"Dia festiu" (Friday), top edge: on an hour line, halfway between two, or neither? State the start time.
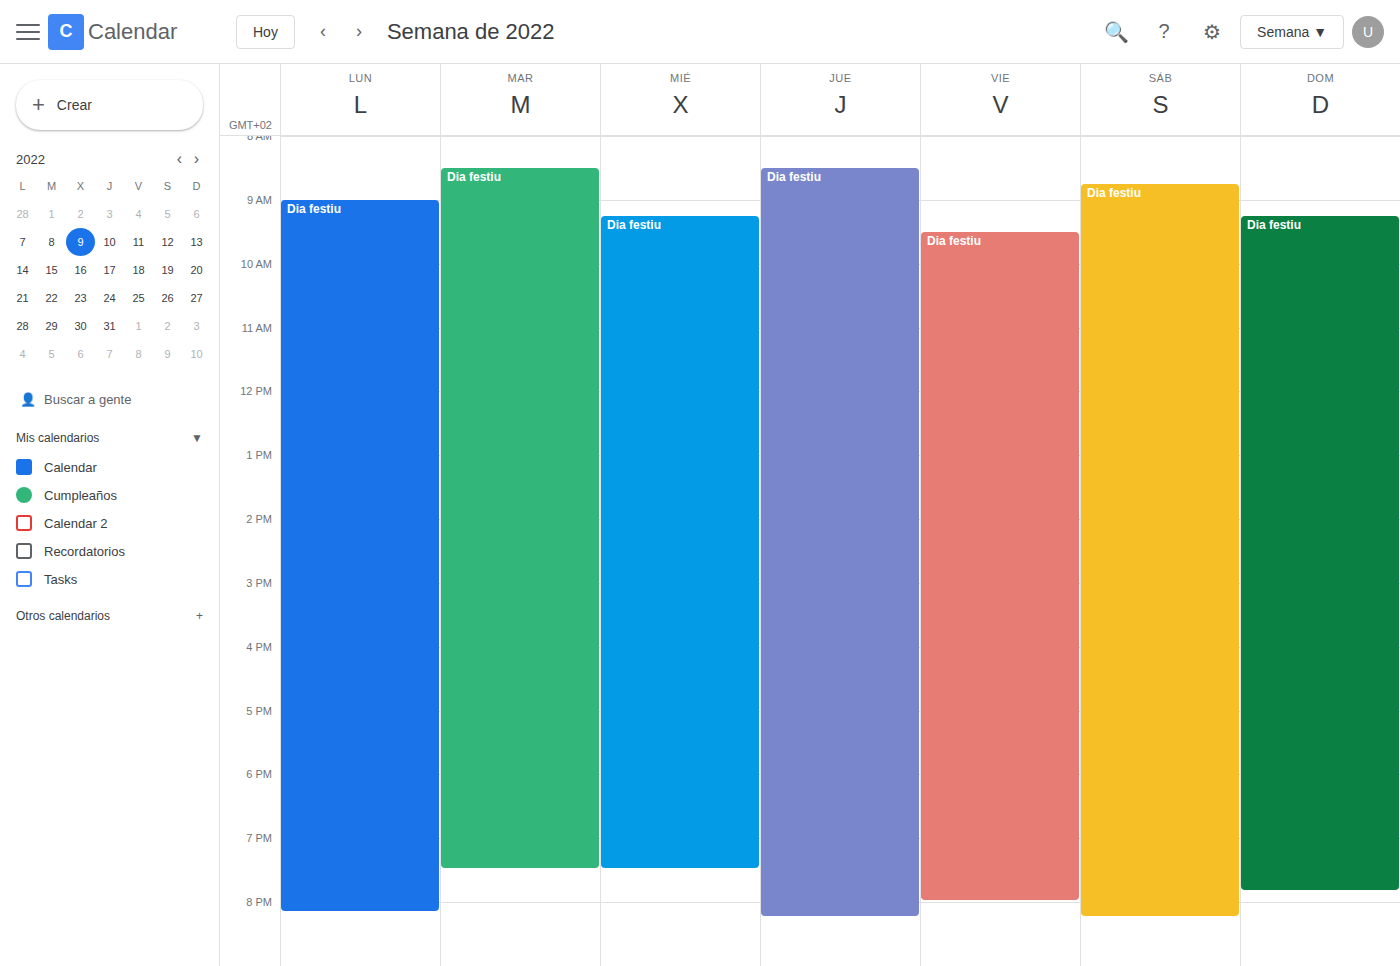
9:30 AM -- halfway between the 9 AM and 10 AM lines.